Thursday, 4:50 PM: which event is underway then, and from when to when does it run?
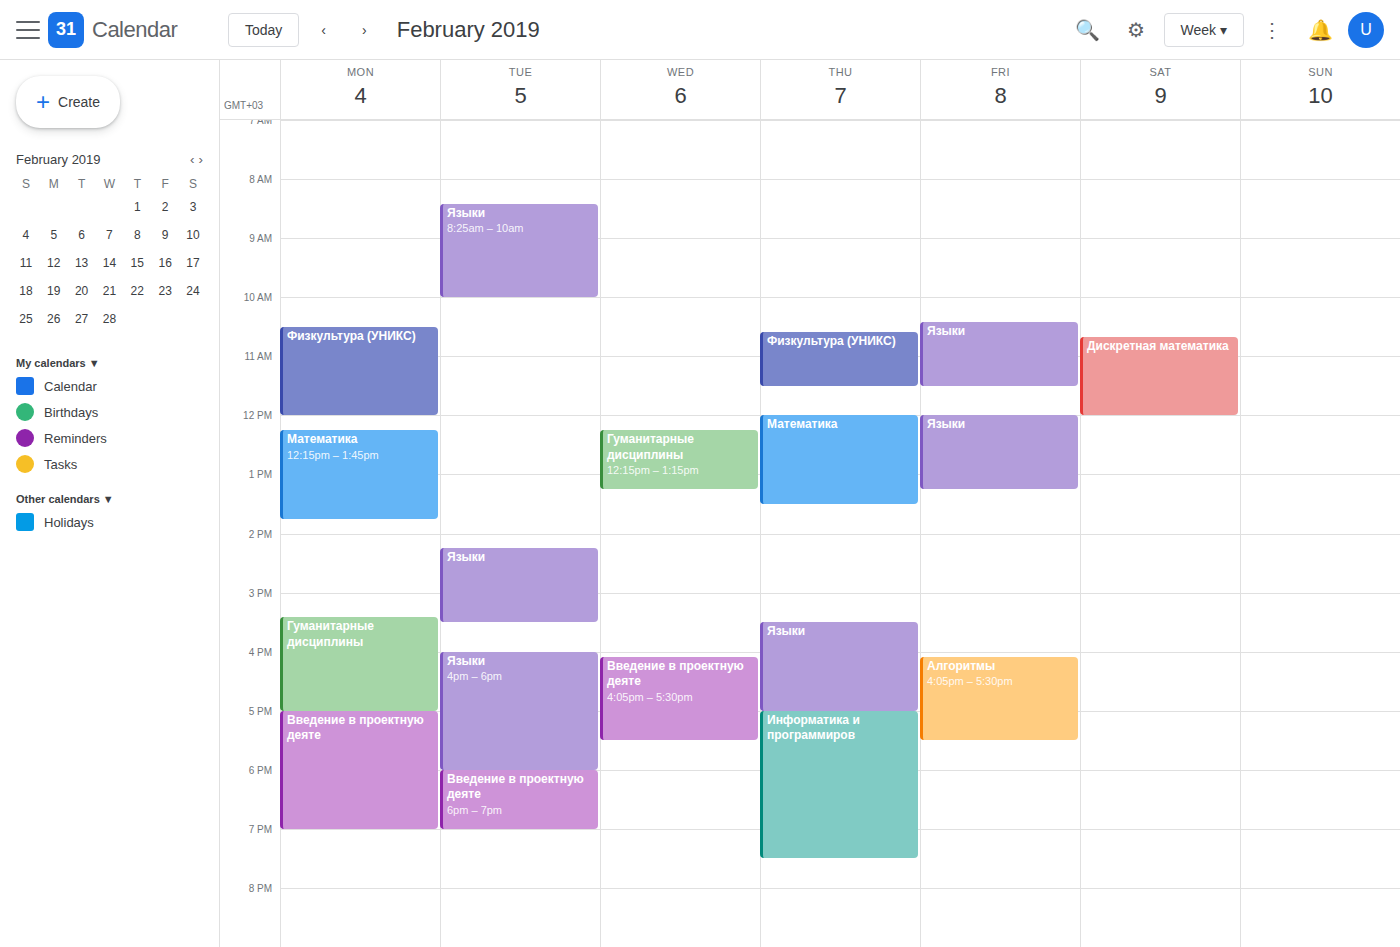
"Языки", 3:30 PM to 5:00 PM